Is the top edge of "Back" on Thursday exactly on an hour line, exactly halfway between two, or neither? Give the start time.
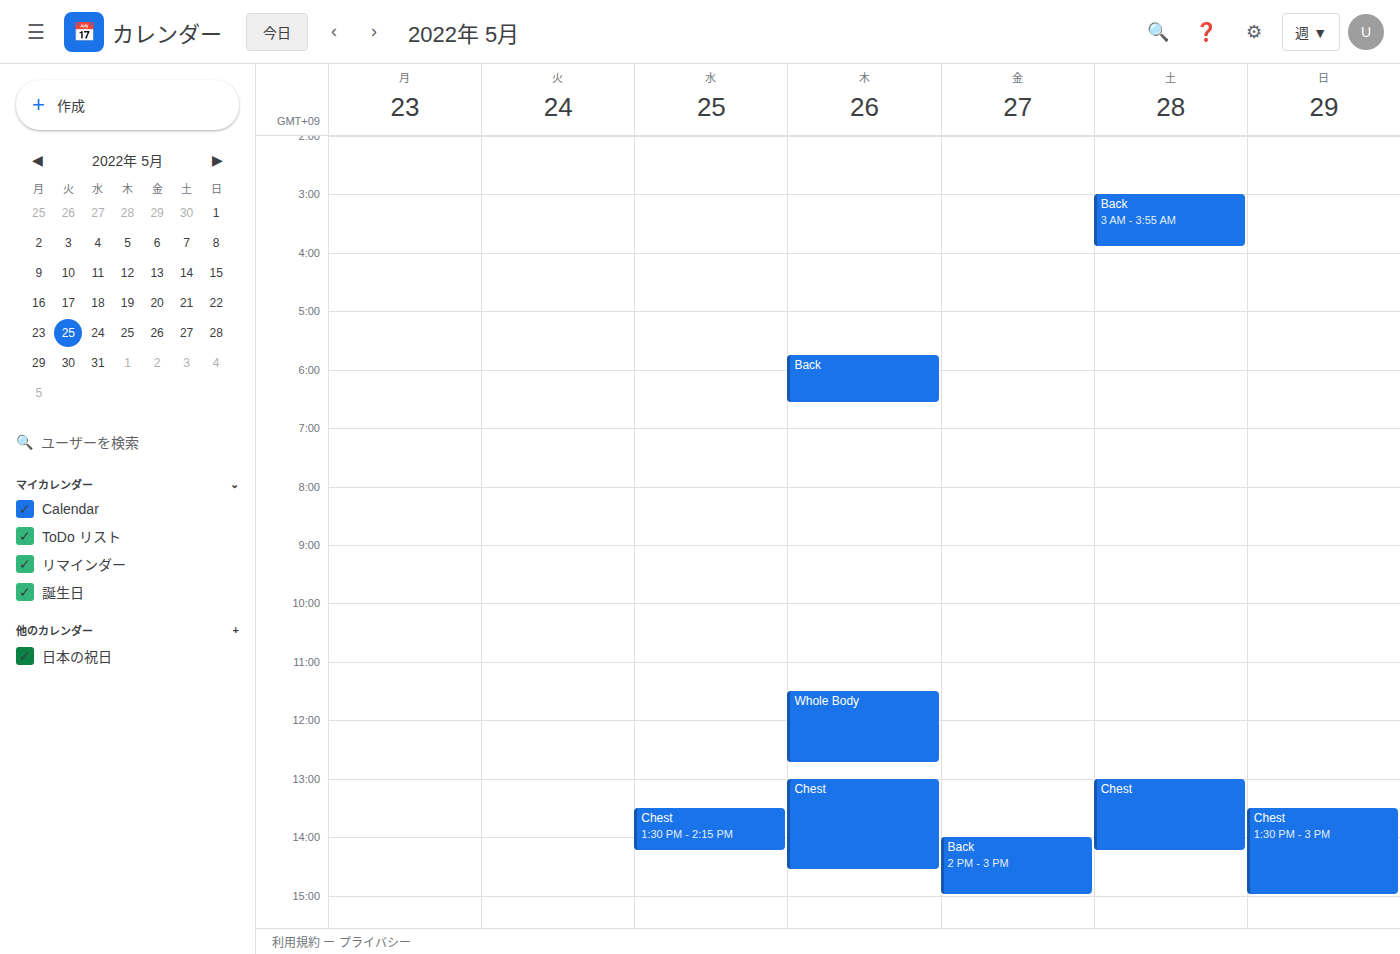
05:45 -- neither: three quarters of the way from the 05:00 line to the 06:00 line.